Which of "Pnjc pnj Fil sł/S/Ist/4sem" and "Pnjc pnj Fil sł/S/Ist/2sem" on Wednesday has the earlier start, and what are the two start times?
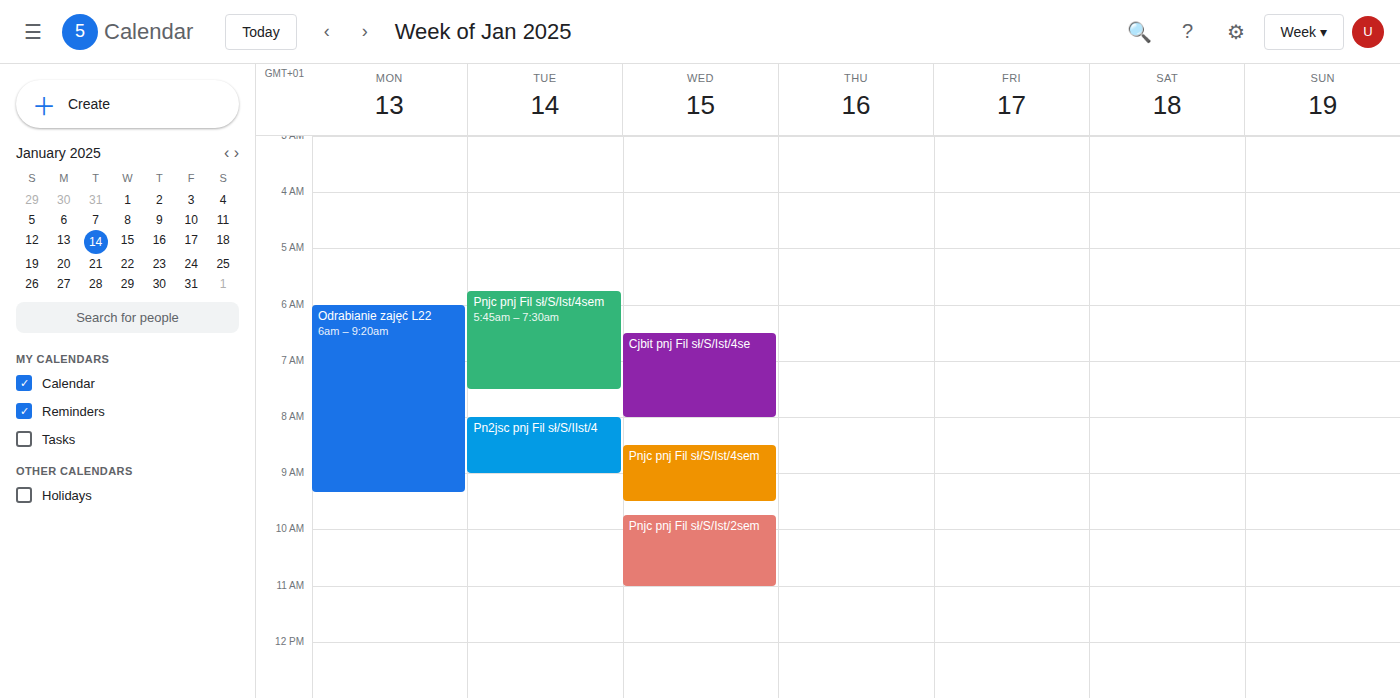
"Pnjc pnj Fil sł/S/Ist/4sem" 8:30 AM; "Pnjc pnj Fil sł/S/Ist/2sem" 9:45 AM.